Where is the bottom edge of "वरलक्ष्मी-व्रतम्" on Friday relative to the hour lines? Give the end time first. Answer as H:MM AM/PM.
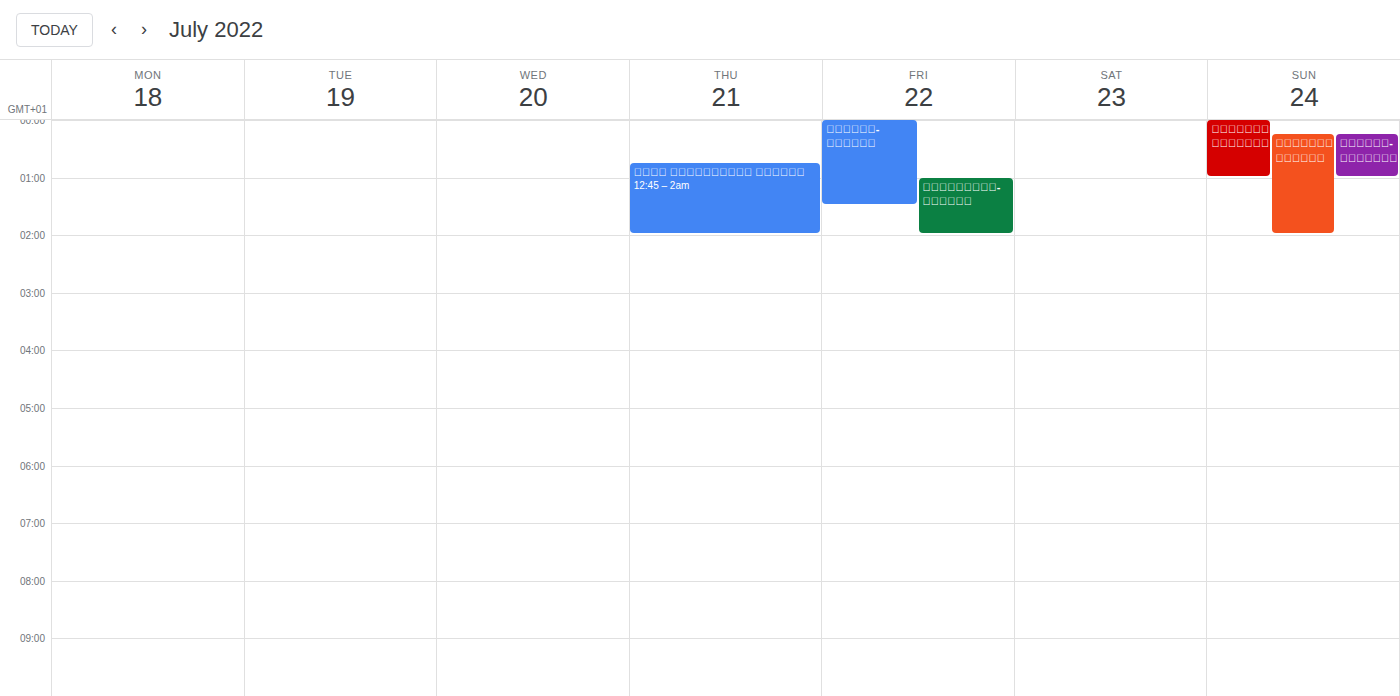
2:00 AM -- exactly on the 2 AM line.